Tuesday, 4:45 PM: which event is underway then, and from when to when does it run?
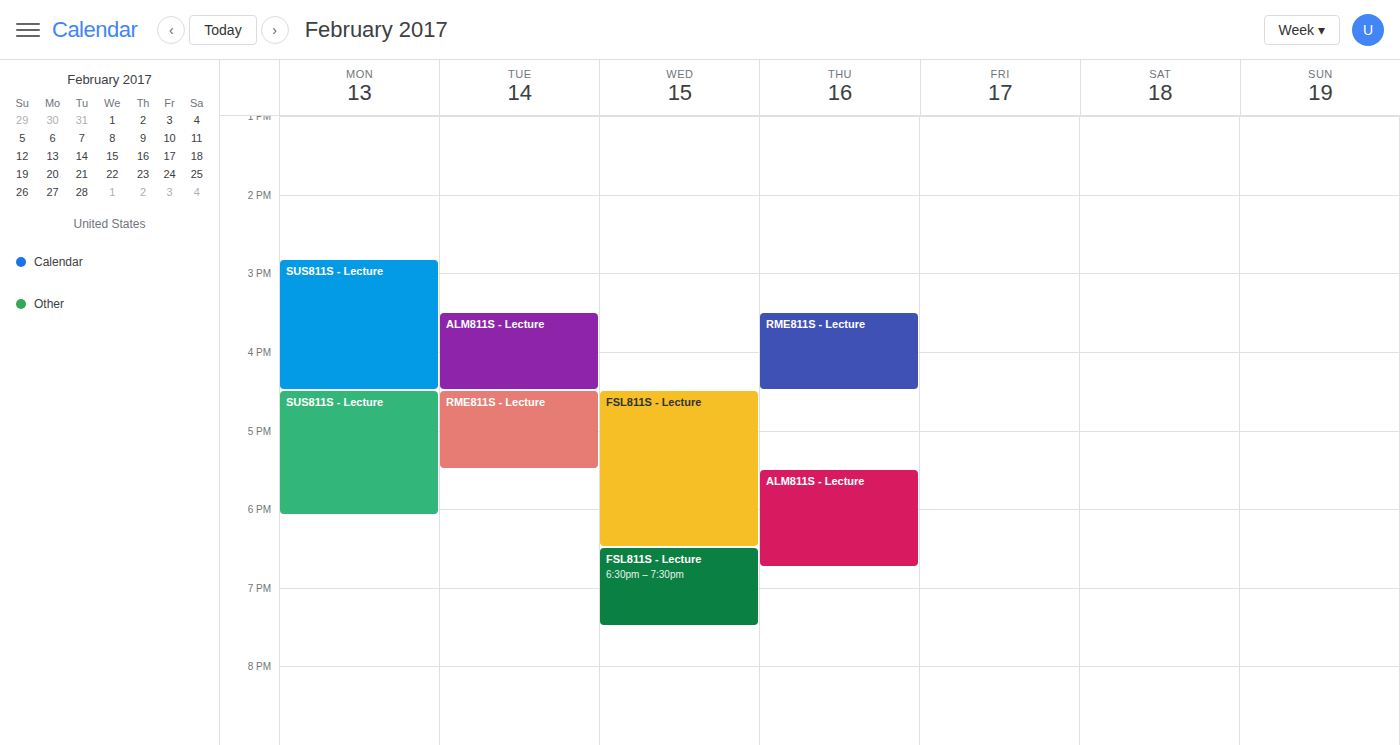
"RME811S - Lecture", 4:30 PM to 5:30 PM